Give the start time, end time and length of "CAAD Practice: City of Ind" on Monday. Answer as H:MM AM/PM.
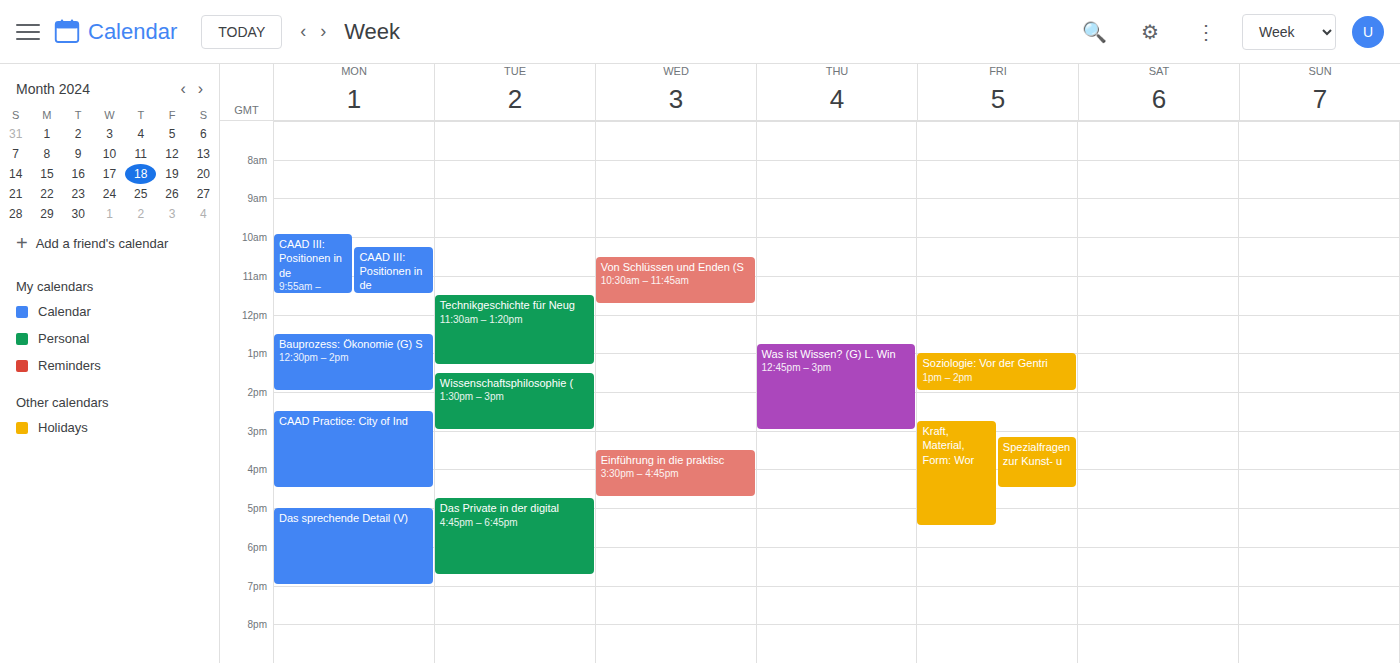
2:30 PM to 4:30 PM, 2 hours